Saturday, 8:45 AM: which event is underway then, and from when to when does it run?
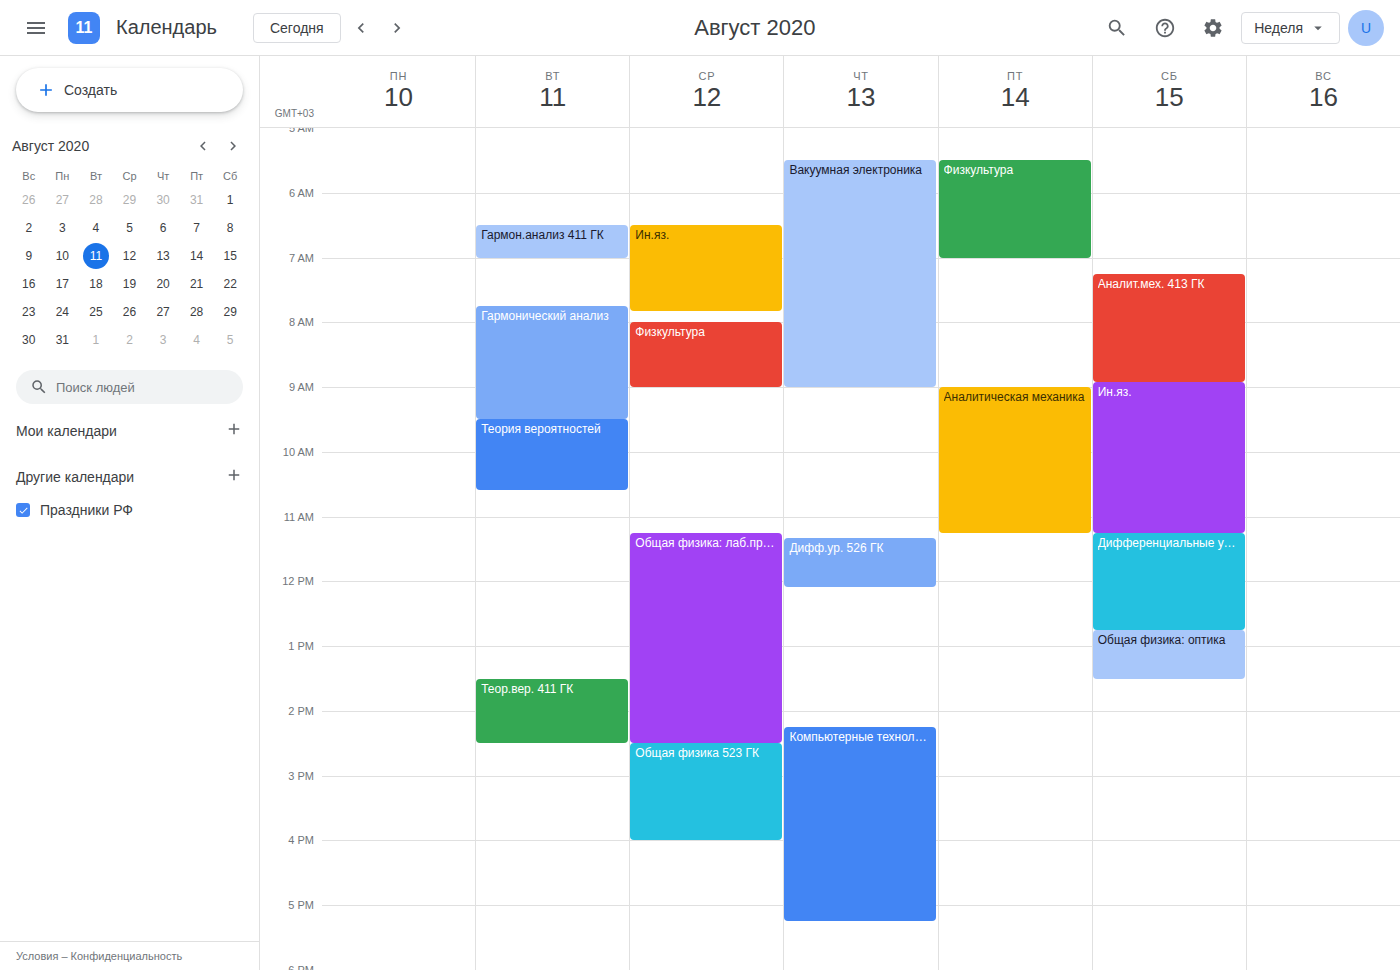
"Аналит.мех. 413 ГК", 7:15 AM to 8:55 AM